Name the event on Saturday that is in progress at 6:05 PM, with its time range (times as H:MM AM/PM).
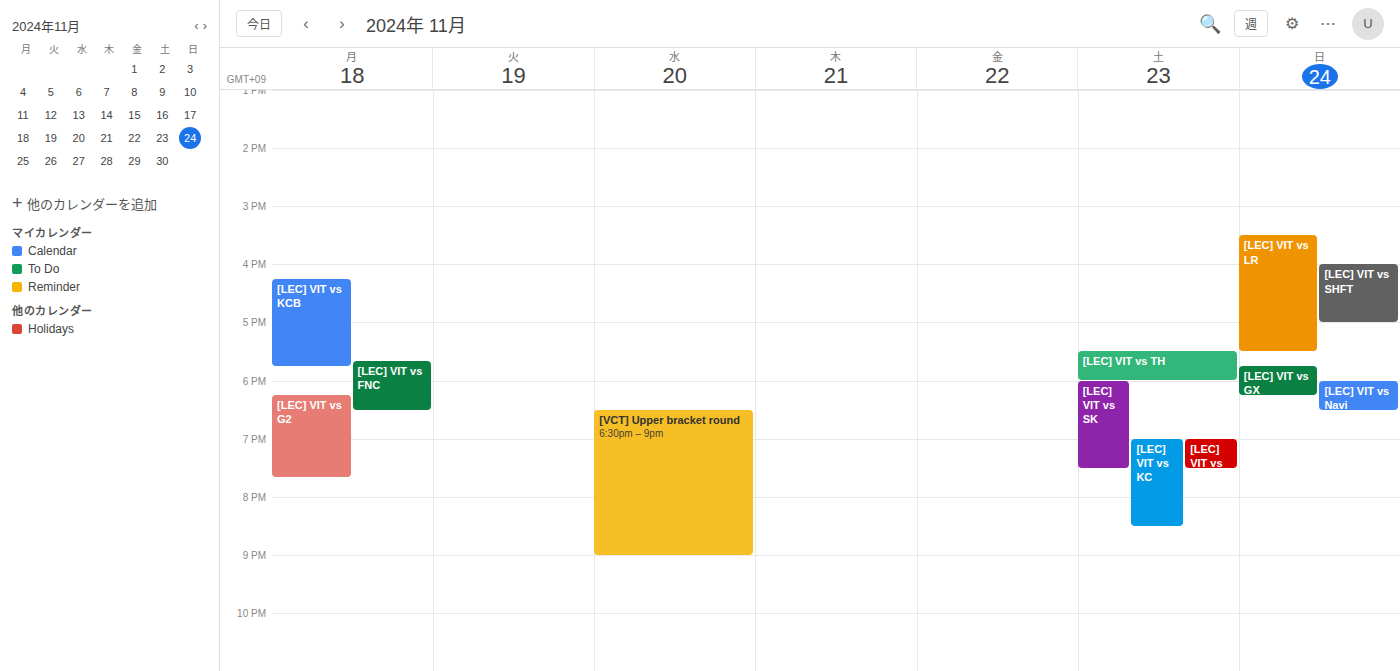
"[LEC] VIT vs SK", 6:00 PM to 7:30 PM